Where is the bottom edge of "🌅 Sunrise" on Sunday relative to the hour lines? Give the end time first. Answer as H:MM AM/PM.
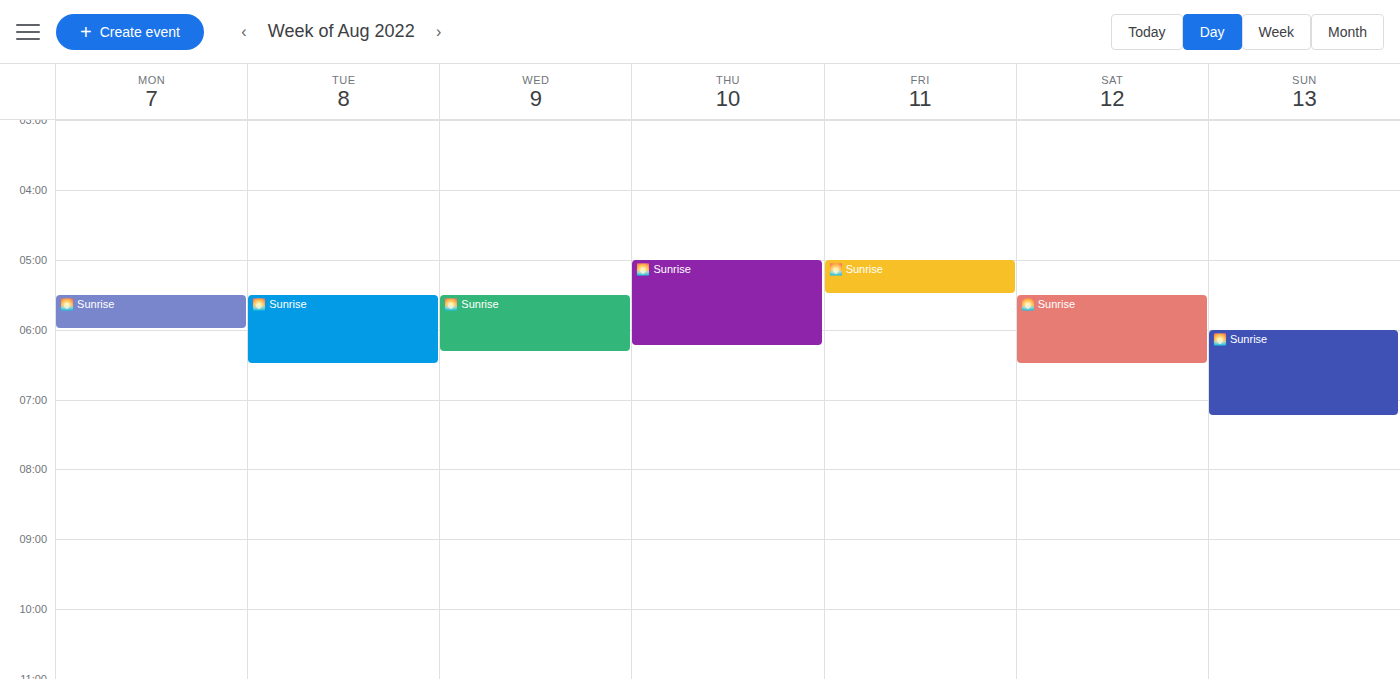
7:15 AM -- neither: a quarter of the way from the 7 AM line to the 8 AM line.